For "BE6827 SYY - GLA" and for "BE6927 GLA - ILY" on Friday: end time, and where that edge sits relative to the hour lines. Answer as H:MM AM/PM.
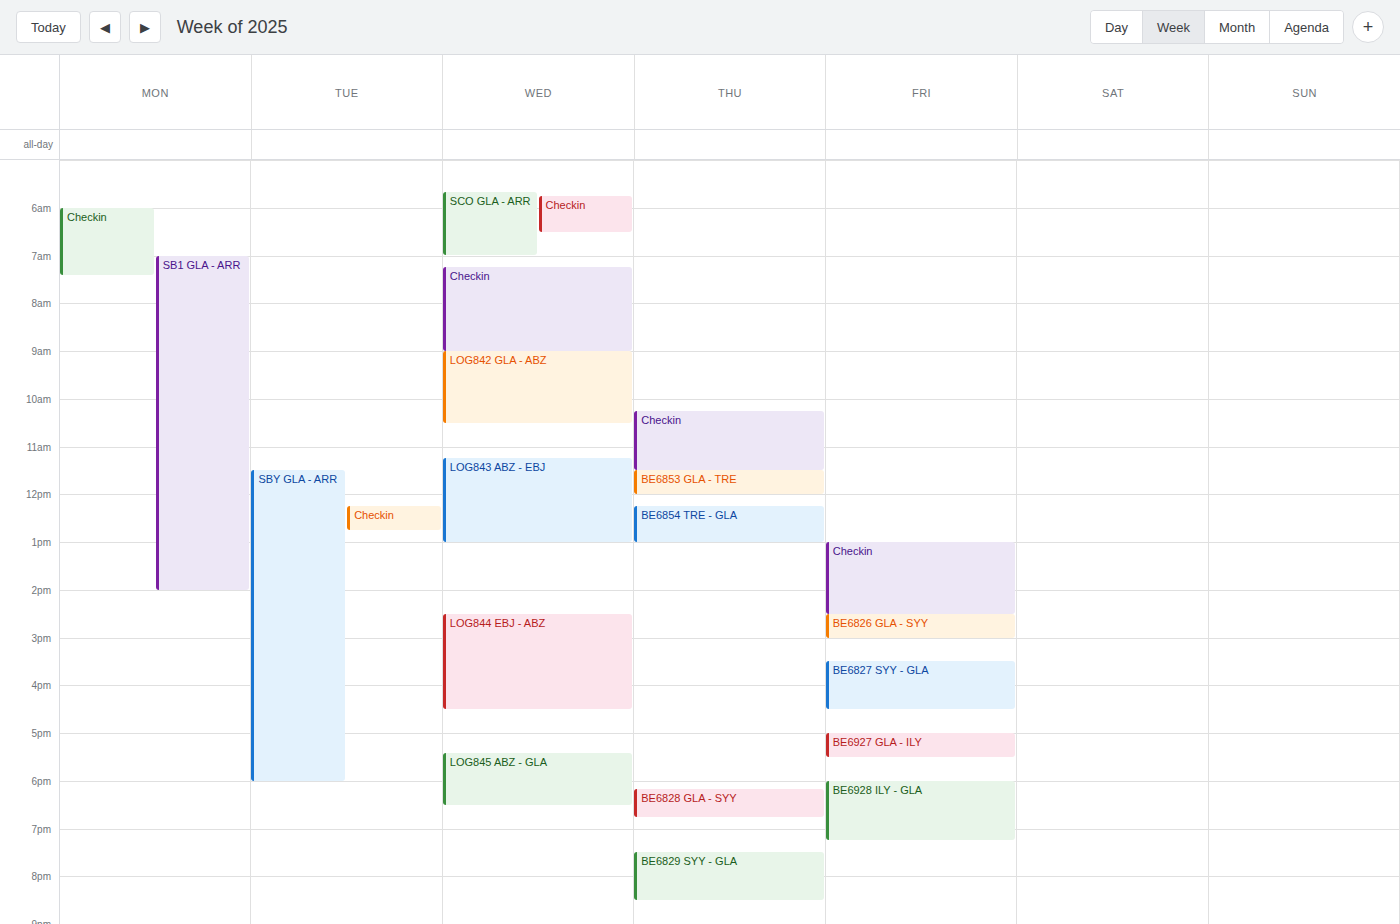
"BE6827 SYY - GLA": 4:30 PM, halfway between the 4 PM and 5 PM lines. "BE6927 GLA - ILY": 5:30 PM, halfway between the 5 PM and 6 PM lines.